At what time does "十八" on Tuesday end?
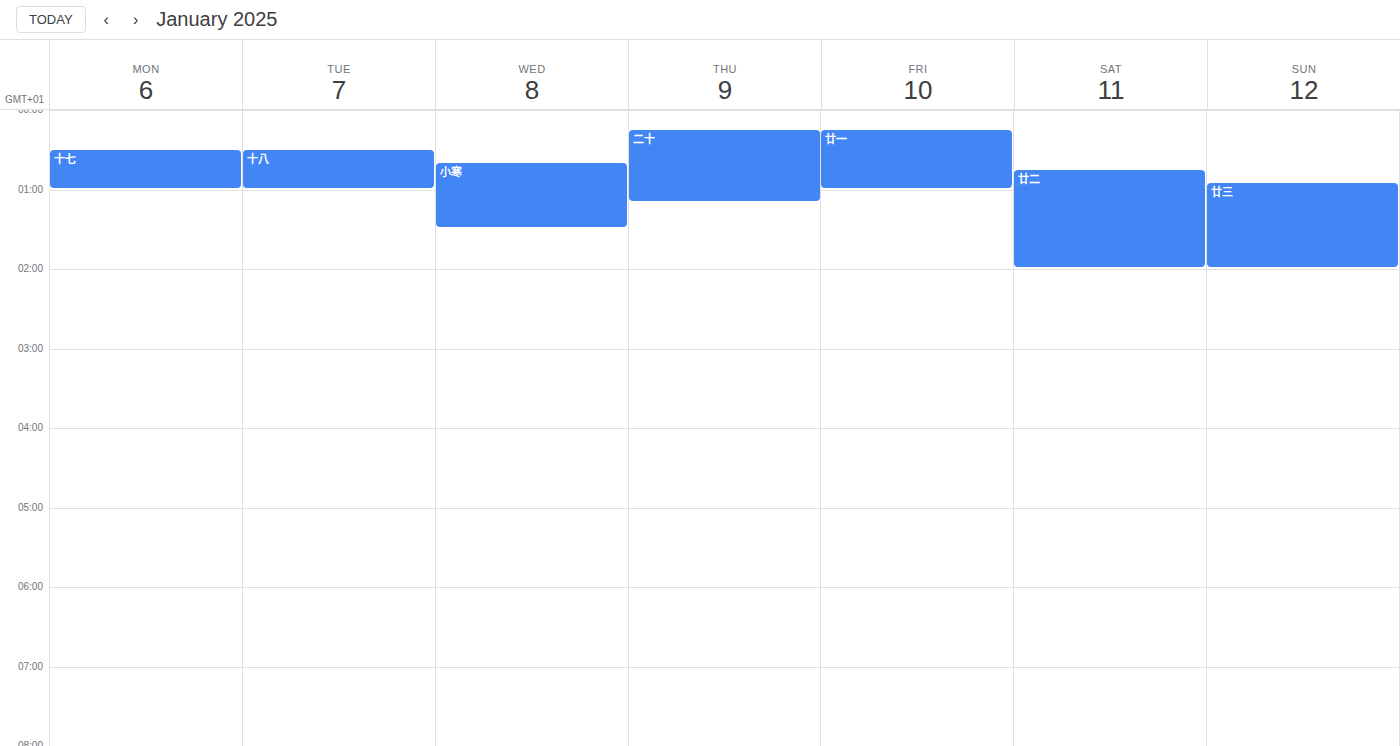
1:00 AM